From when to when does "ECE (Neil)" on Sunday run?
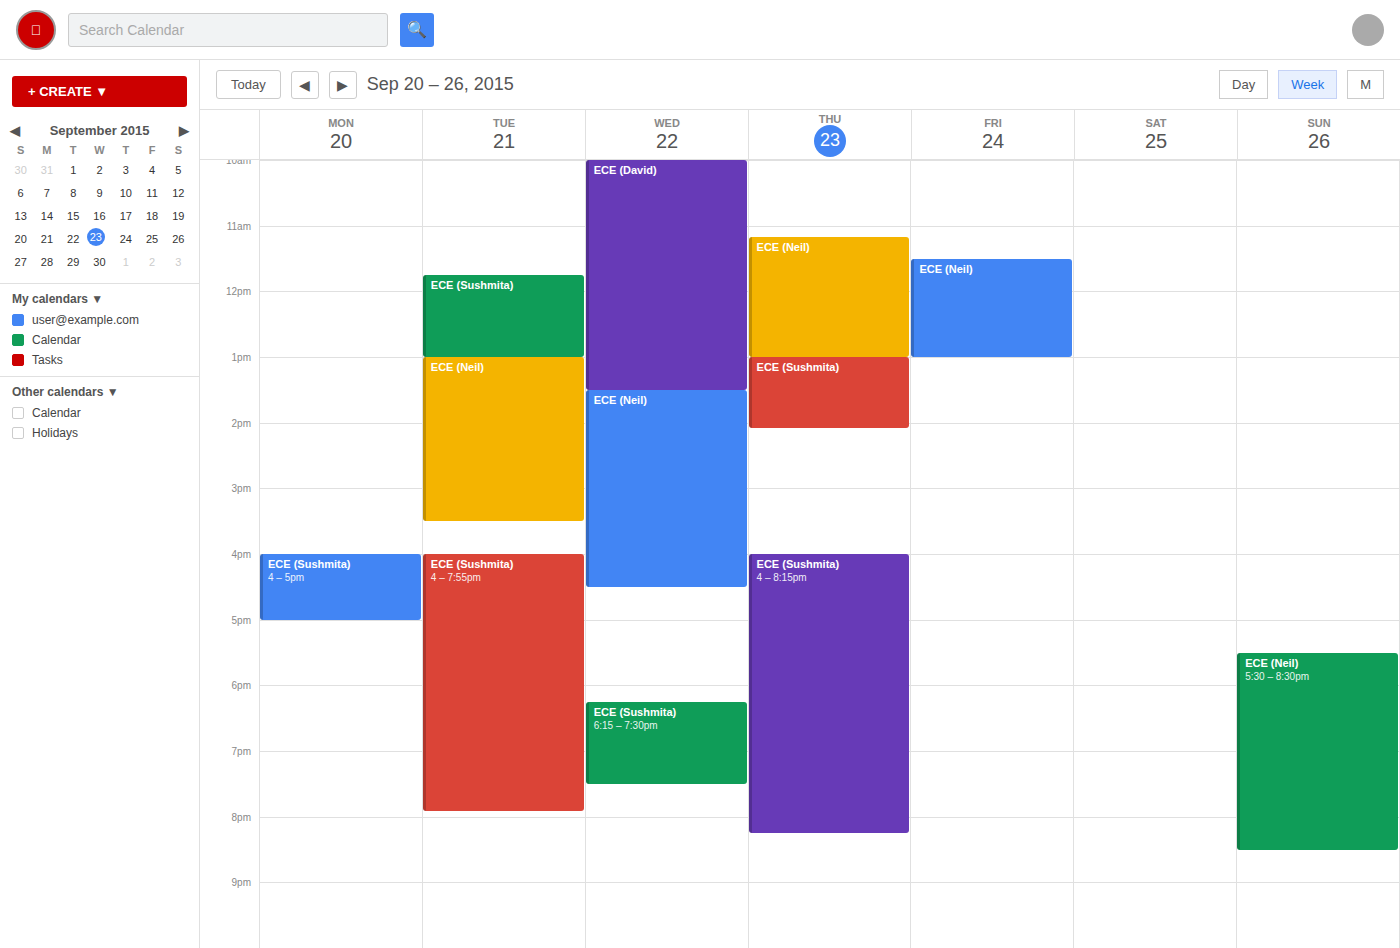
17:30 to 20:30